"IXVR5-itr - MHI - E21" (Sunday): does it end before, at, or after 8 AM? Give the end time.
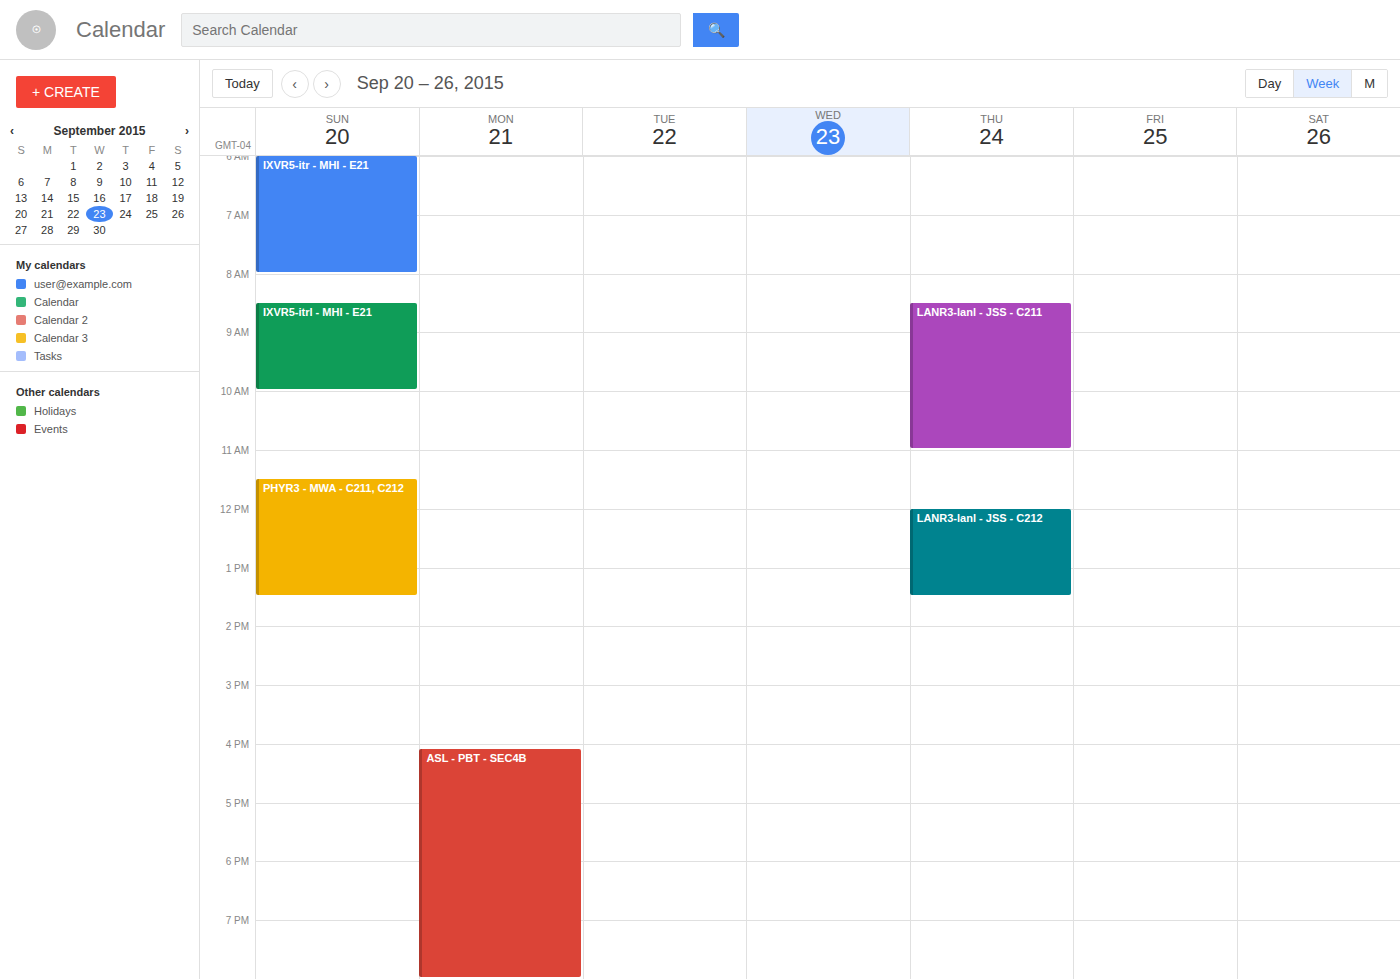
8:00 AM -- exactly at 8 AM, on the 8 AM line.